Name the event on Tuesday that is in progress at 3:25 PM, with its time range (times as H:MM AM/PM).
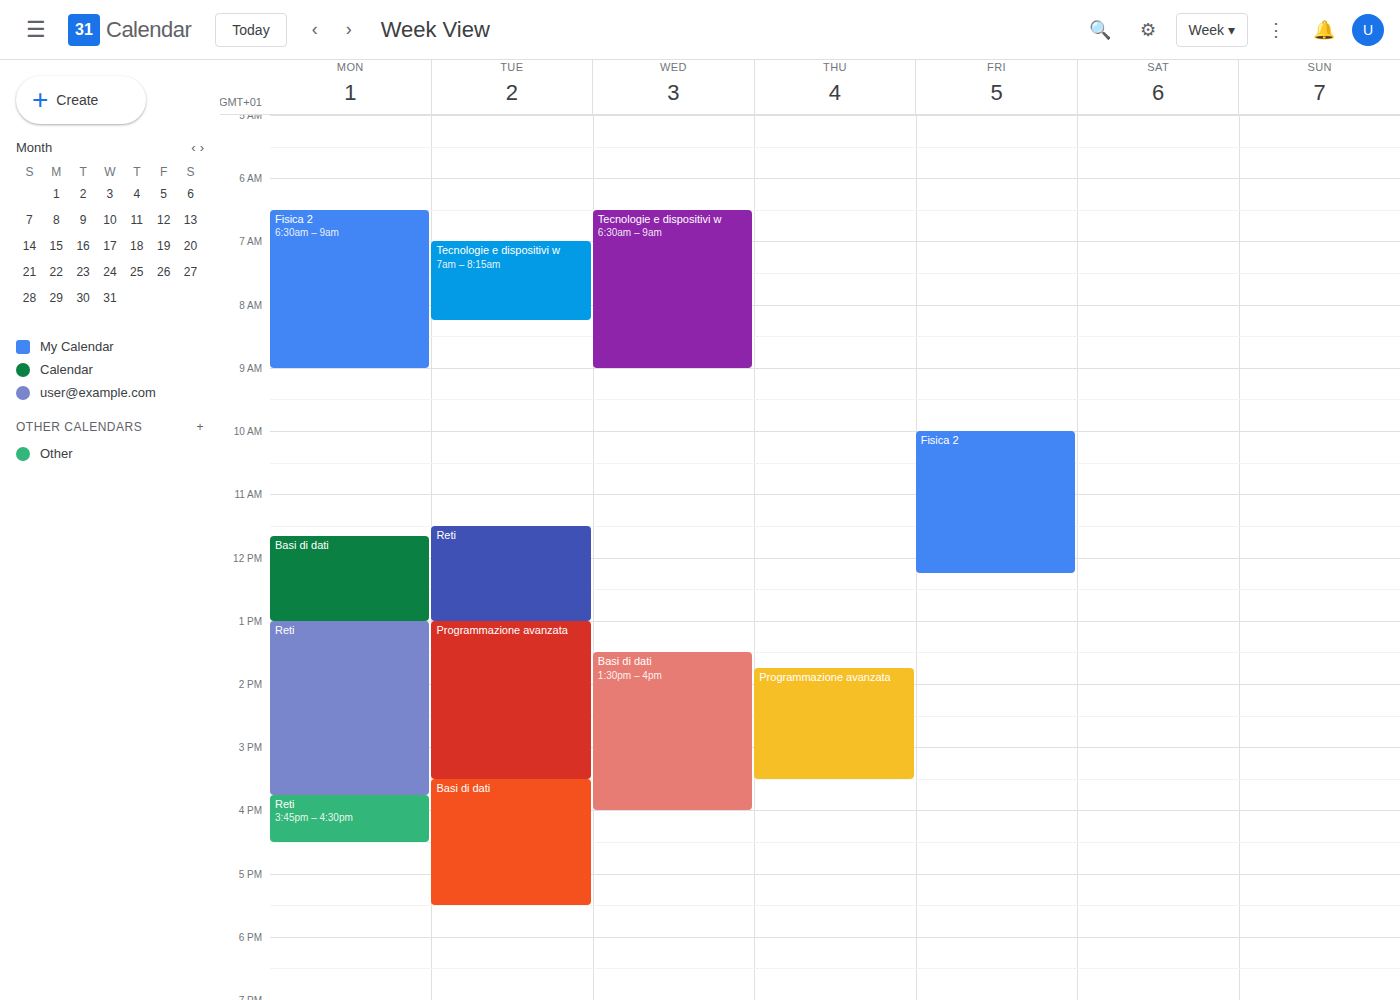
"Programmazione avanzata", 1:00 PM to 3:30 PM